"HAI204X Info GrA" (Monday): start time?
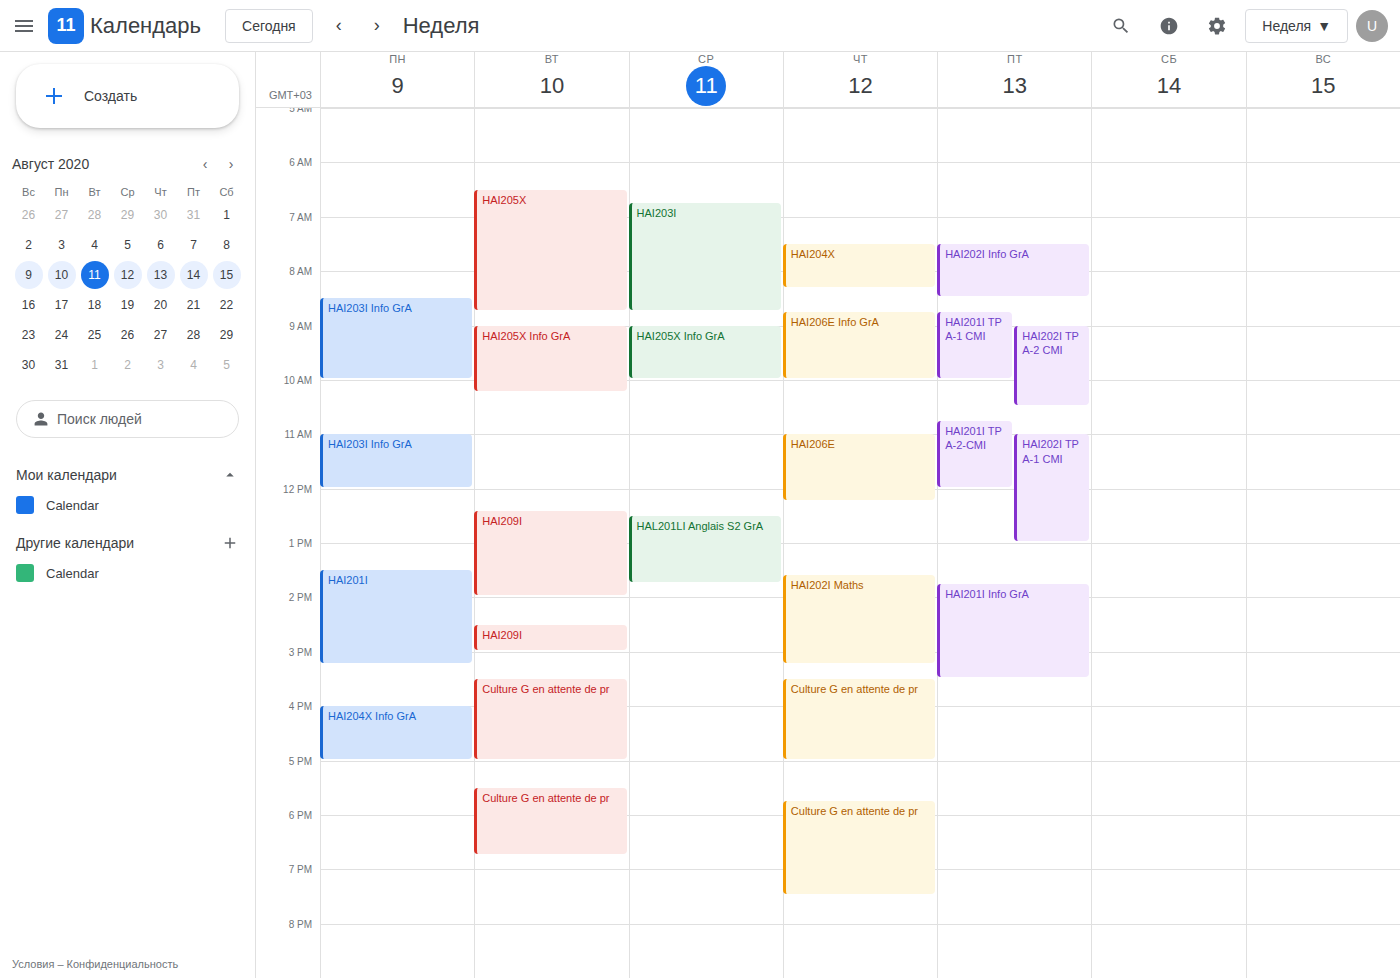
4:00 PM